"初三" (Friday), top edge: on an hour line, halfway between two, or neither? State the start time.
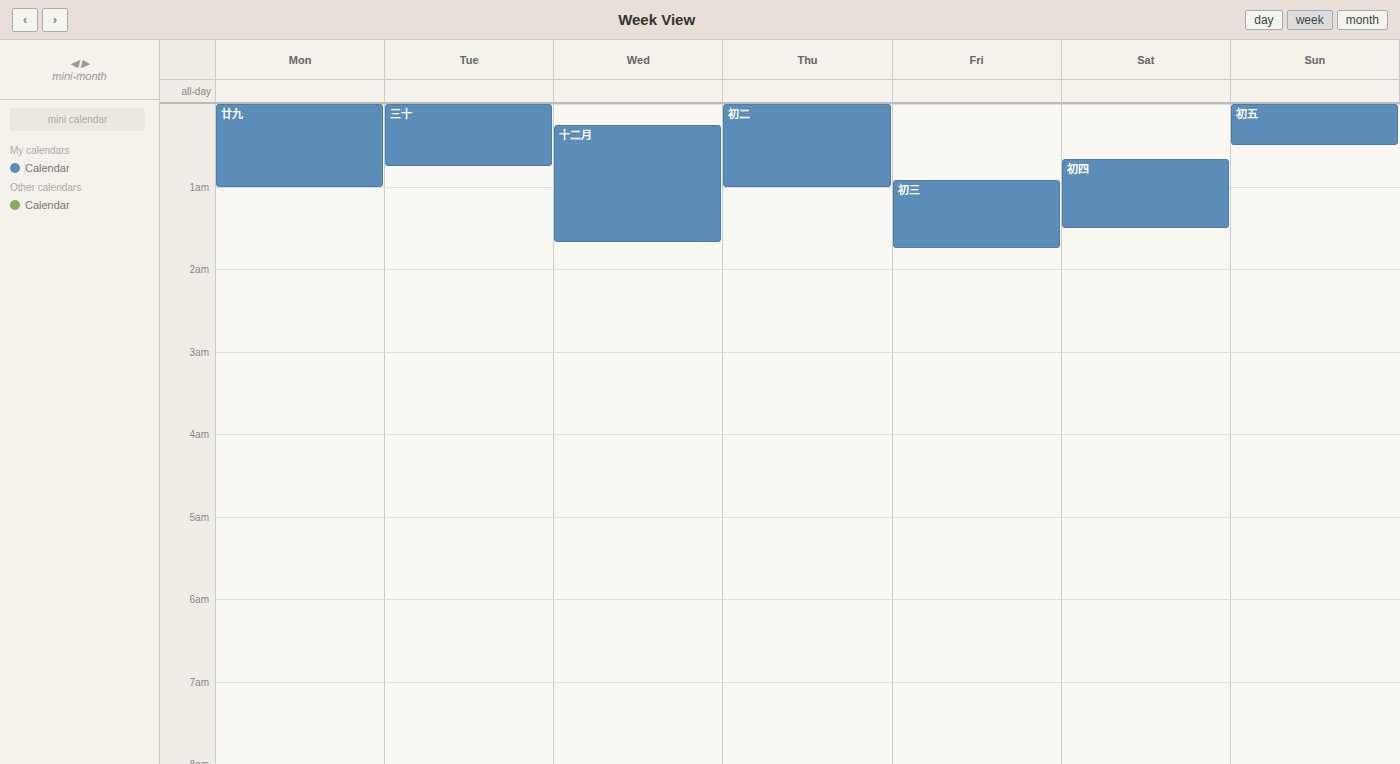
12:55 AM -- neither: 55 minutes below the 12 AM line and 5 minutes above the 1 AM line.